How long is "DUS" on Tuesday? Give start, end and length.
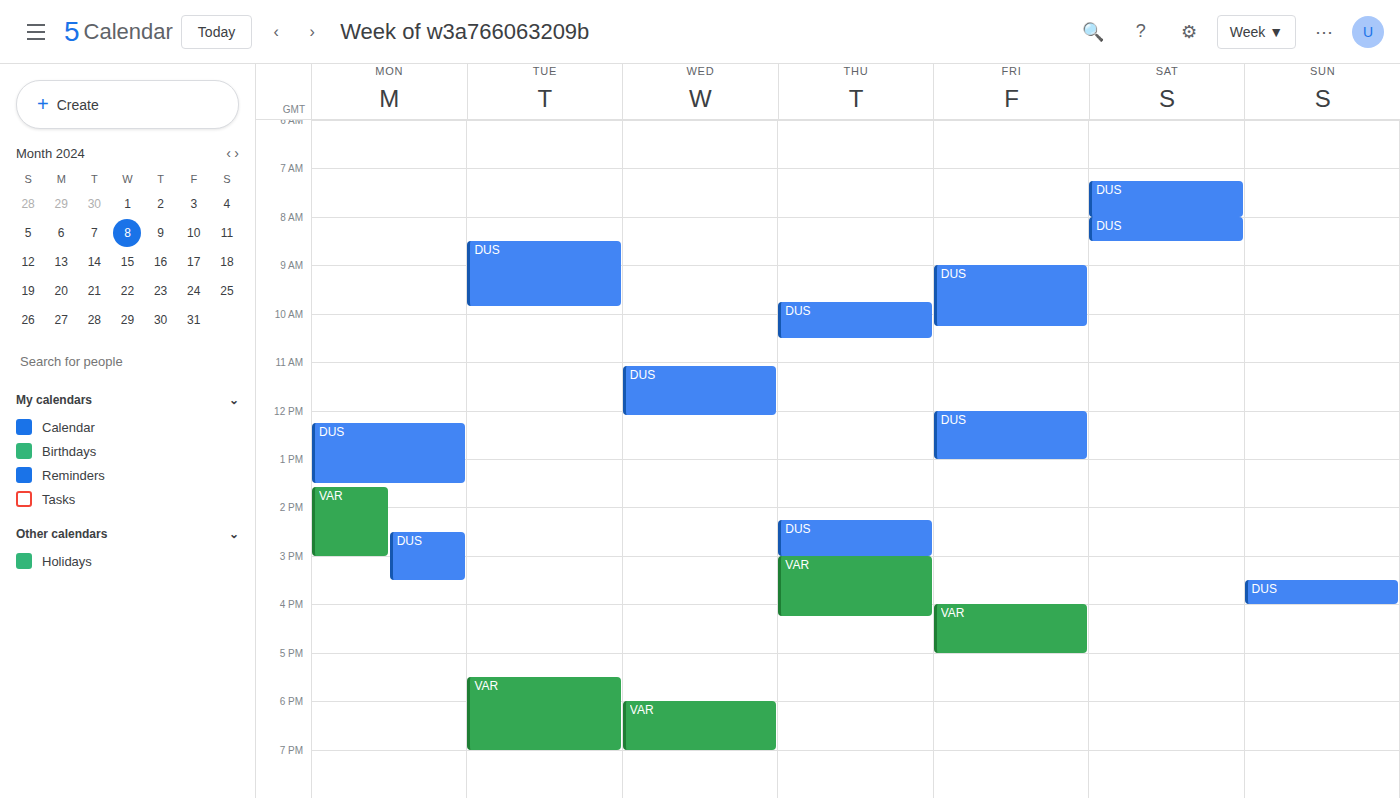
8:30 AM to 9:50 AM, 1 hour 20 minutes